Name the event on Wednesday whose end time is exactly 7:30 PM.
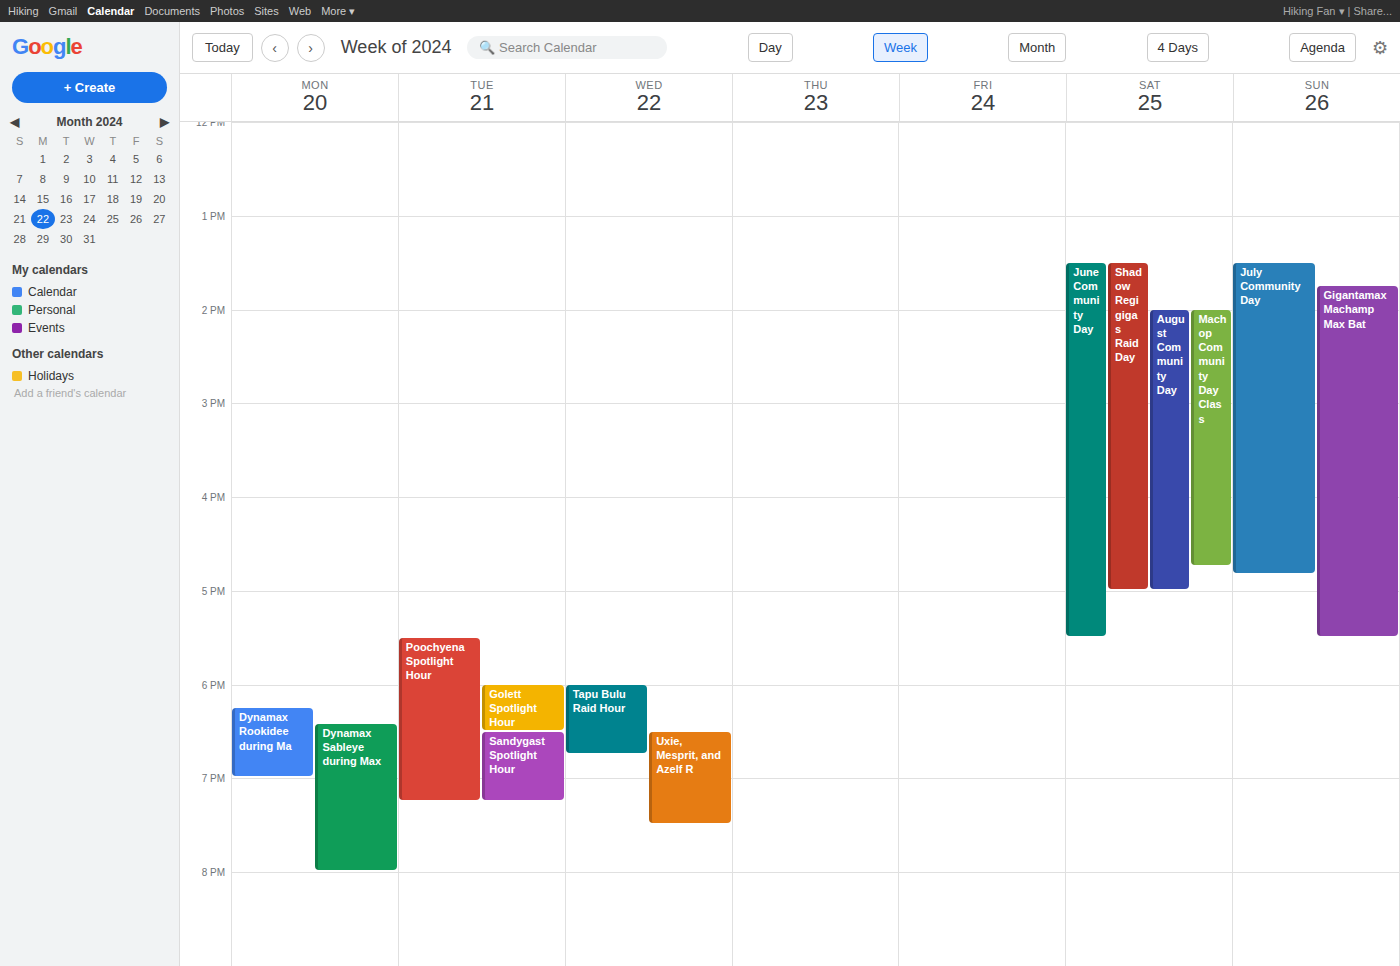
"Uxie, Mesprit, and Azelf R"